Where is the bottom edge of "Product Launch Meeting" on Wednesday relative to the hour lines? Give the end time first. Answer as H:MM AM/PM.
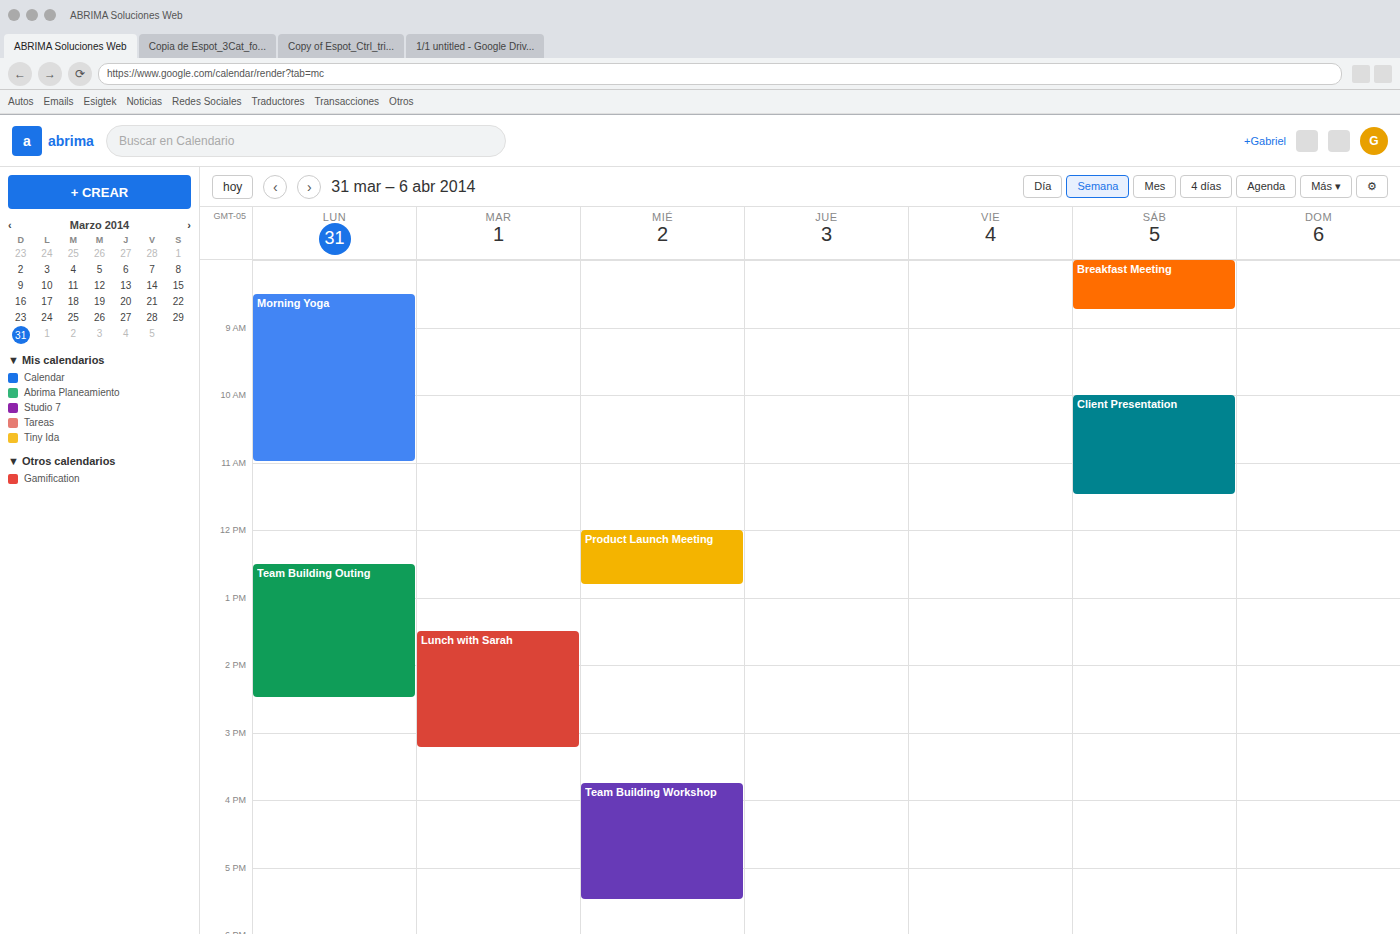
12:50 PM -- neither: 50 minutes below the 12 PM line and 10 minutes above the 1 PM line.